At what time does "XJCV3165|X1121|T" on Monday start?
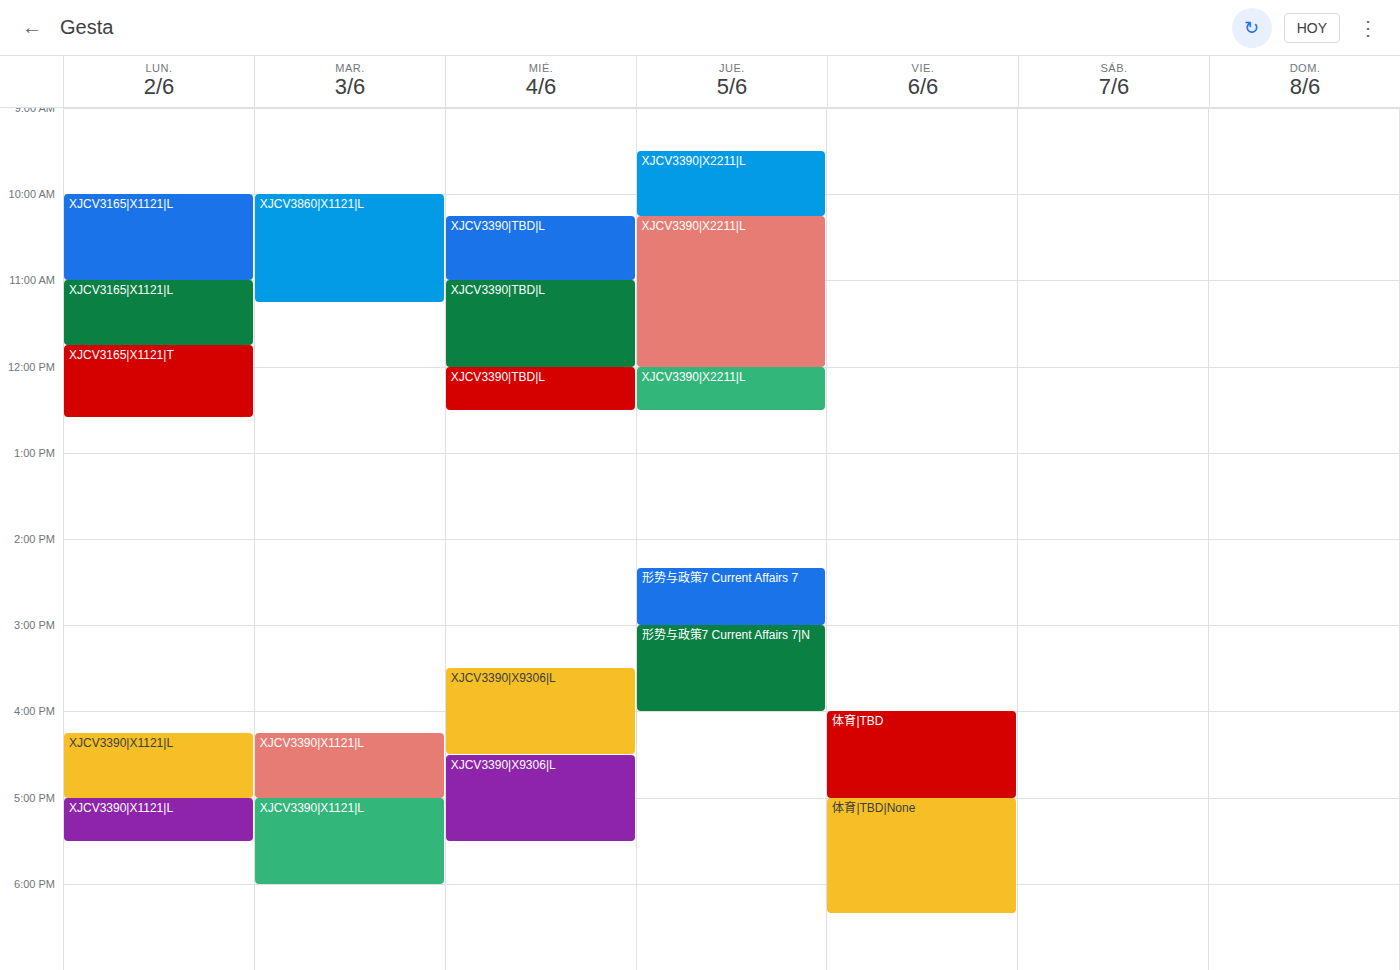
11:45 AM